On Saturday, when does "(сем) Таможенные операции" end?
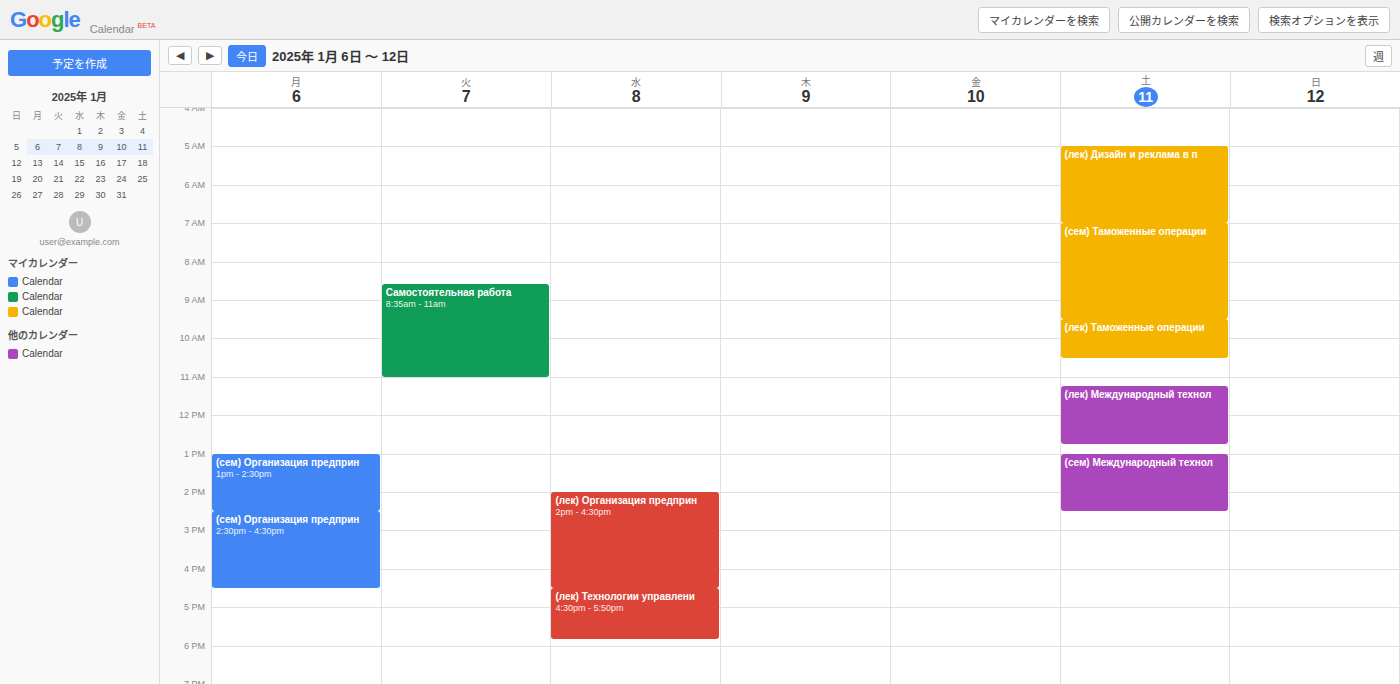
9:30 AM